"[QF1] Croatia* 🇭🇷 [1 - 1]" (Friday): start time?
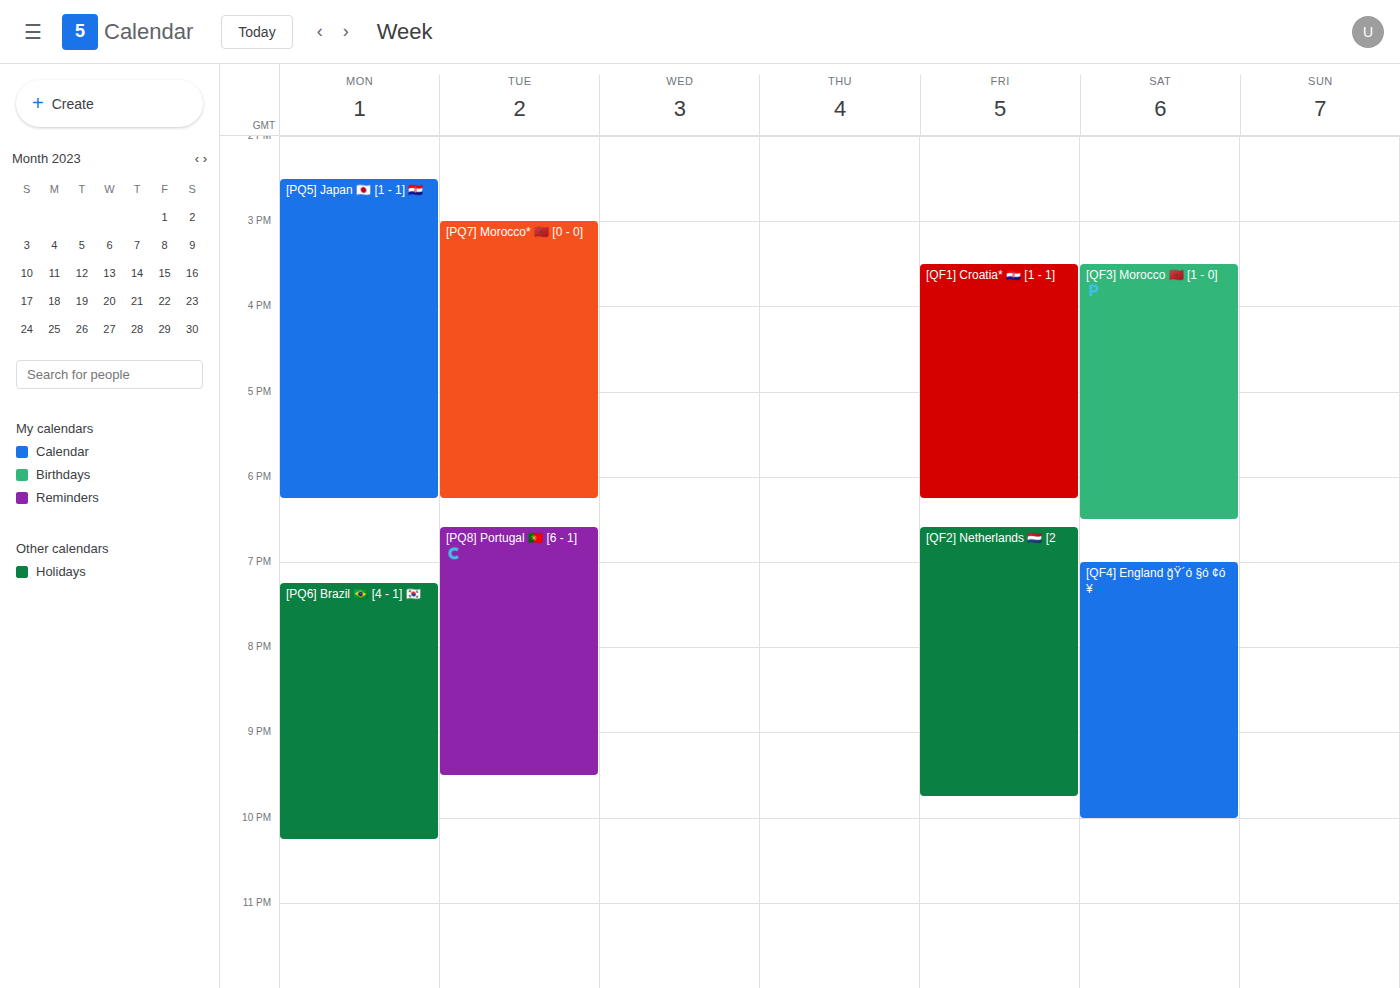
3:30 PM